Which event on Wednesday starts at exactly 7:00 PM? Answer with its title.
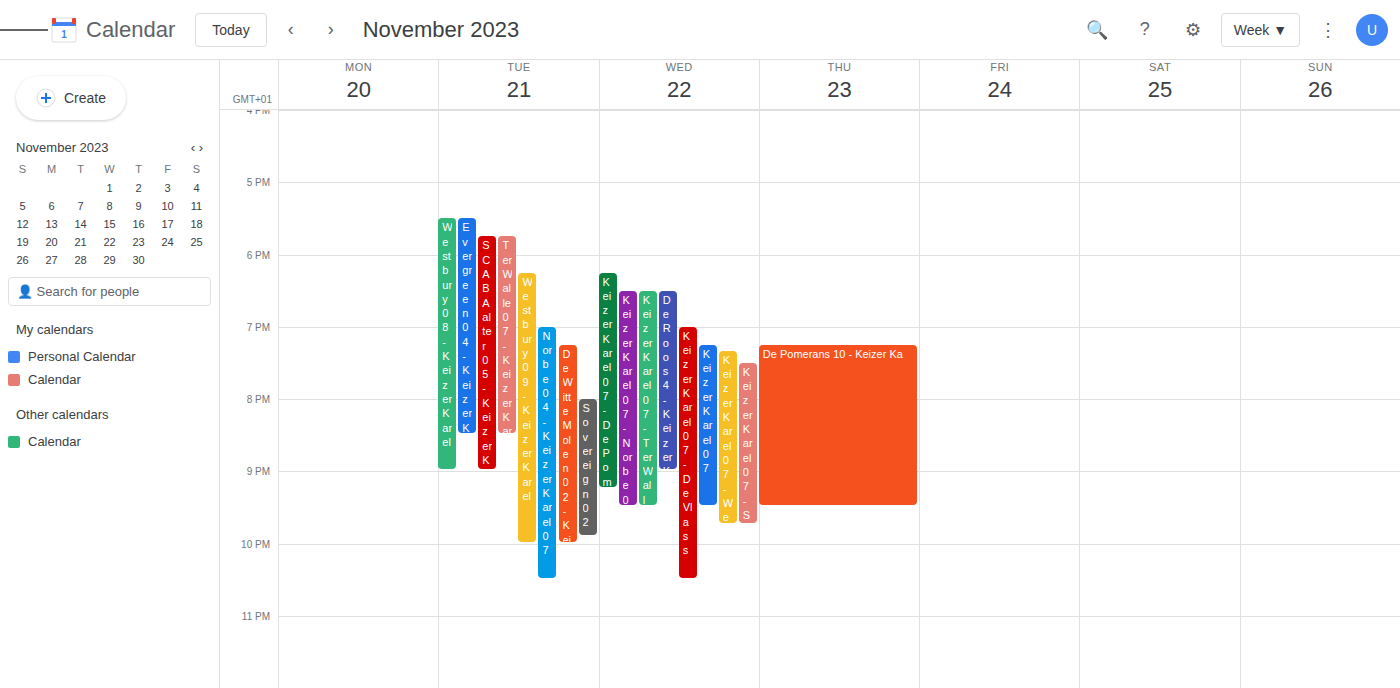
"Keizer Karel 07 - De Vlass"